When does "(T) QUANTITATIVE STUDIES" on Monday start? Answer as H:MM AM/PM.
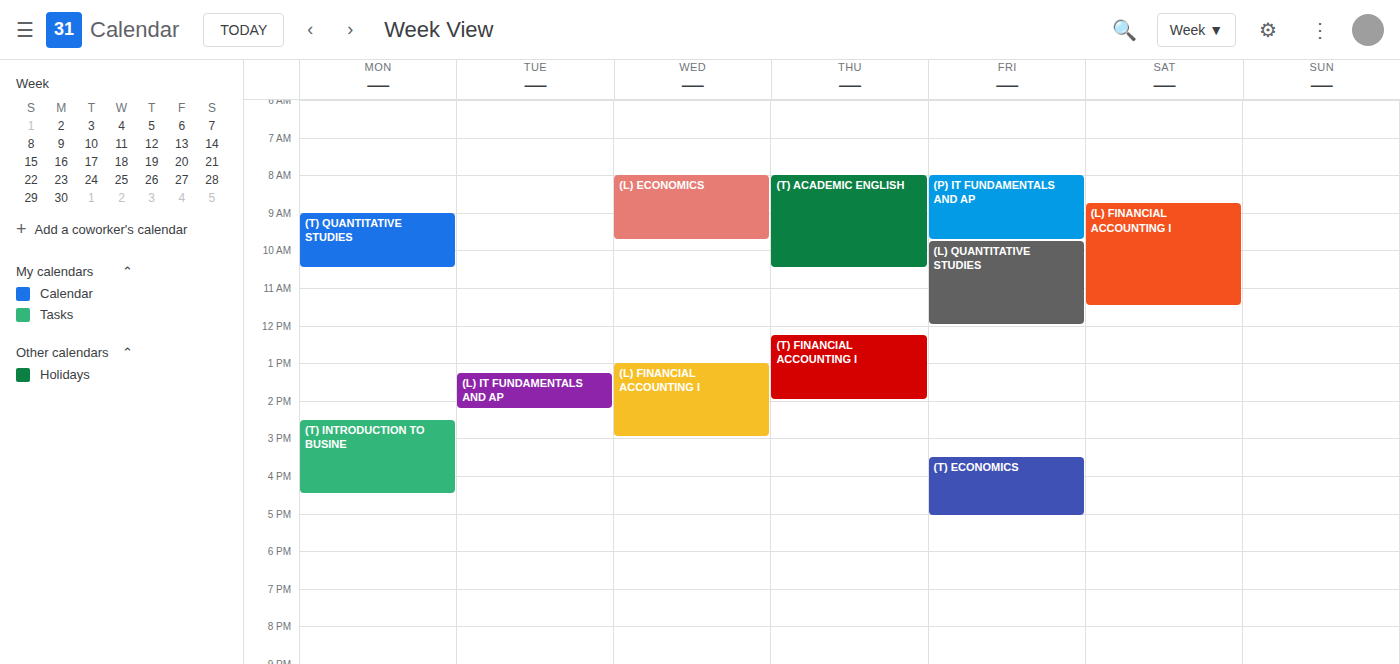
9:00 AM